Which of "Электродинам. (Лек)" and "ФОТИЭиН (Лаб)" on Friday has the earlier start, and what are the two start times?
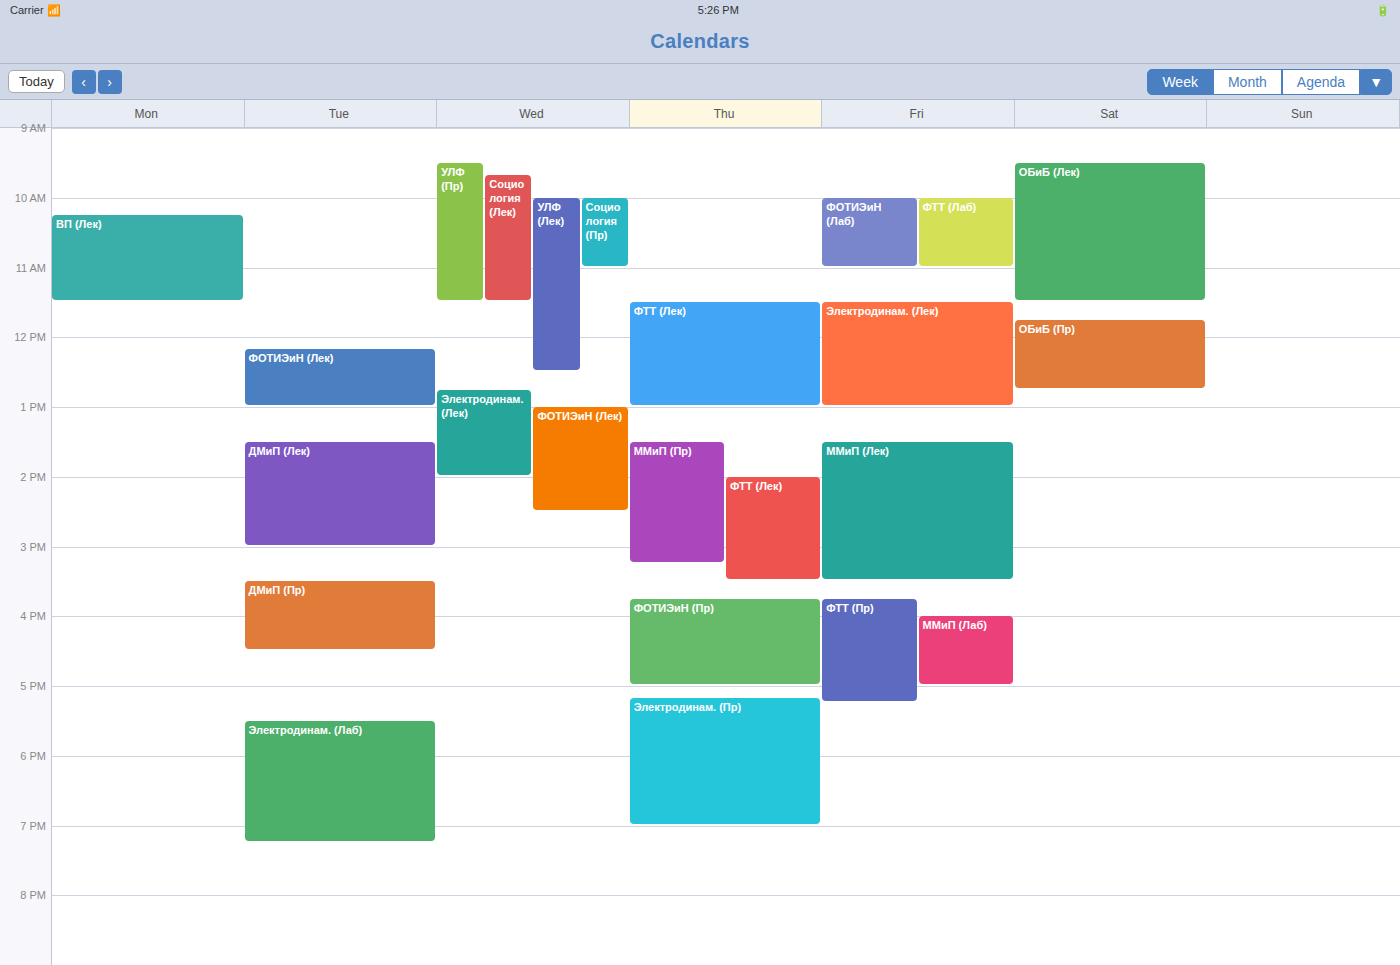
"ФОТИЭиН (Лаб)" 10:00 AM; "Электродинам. (Лек)" 11:30 AM.